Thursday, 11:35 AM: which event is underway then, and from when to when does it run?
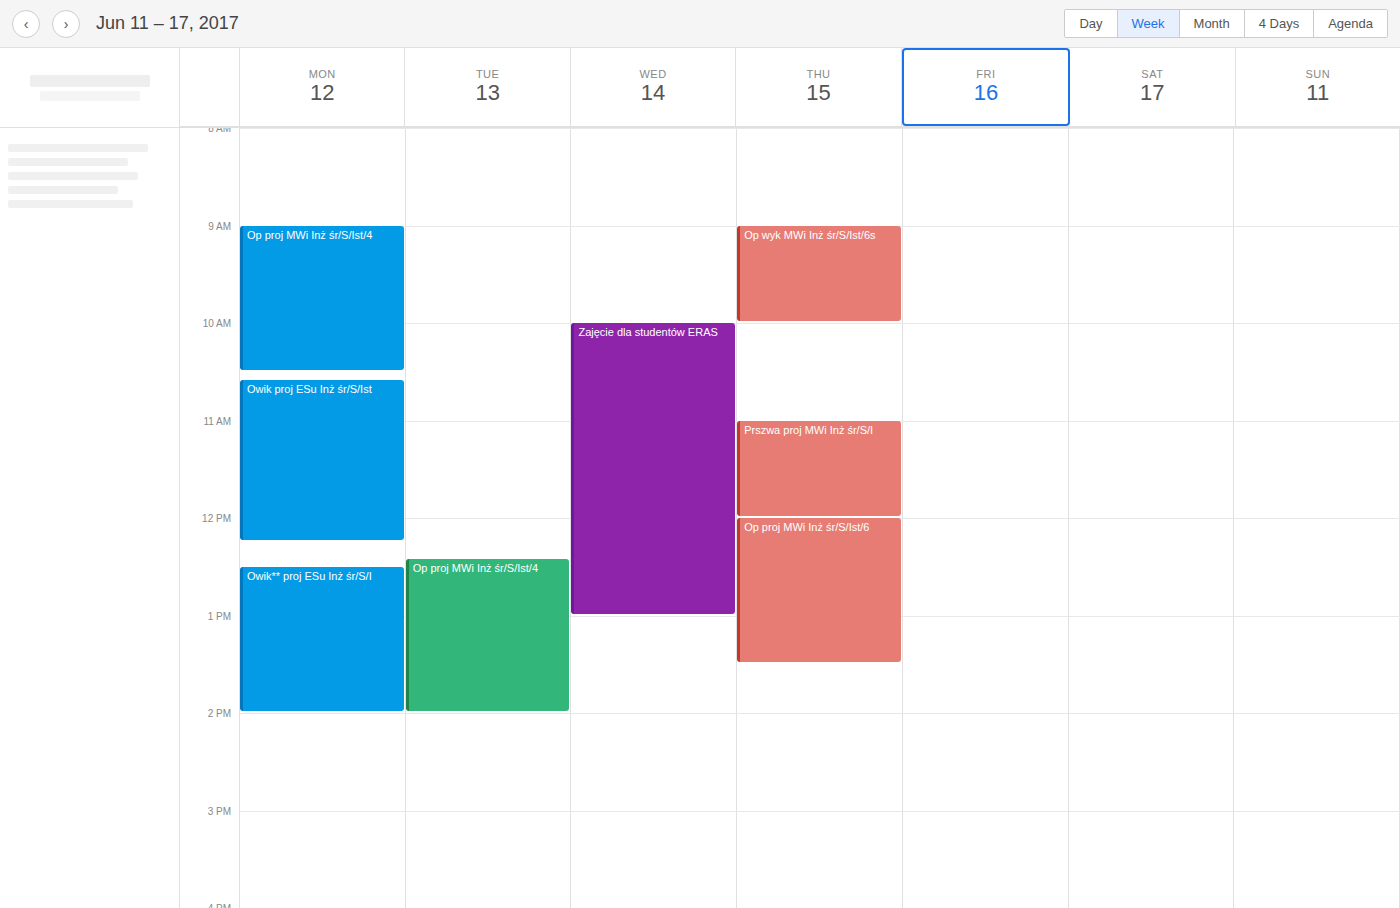
"Prszwa proj MWi Inż śr/S/I", 11:00 AM to 12:00 PM